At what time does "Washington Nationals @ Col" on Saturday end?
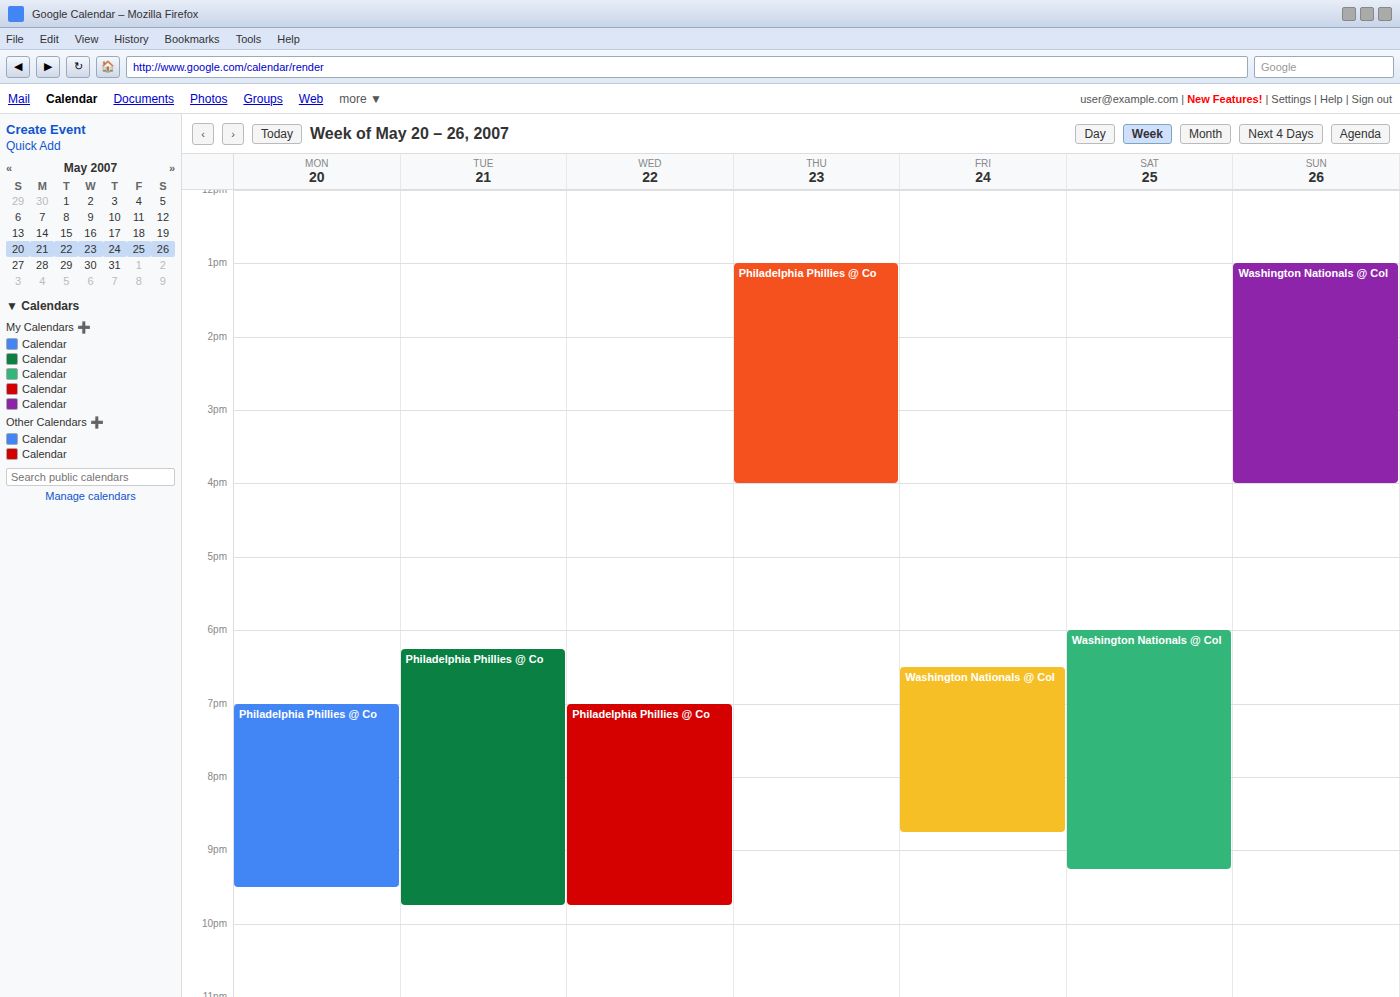
9:15 PM